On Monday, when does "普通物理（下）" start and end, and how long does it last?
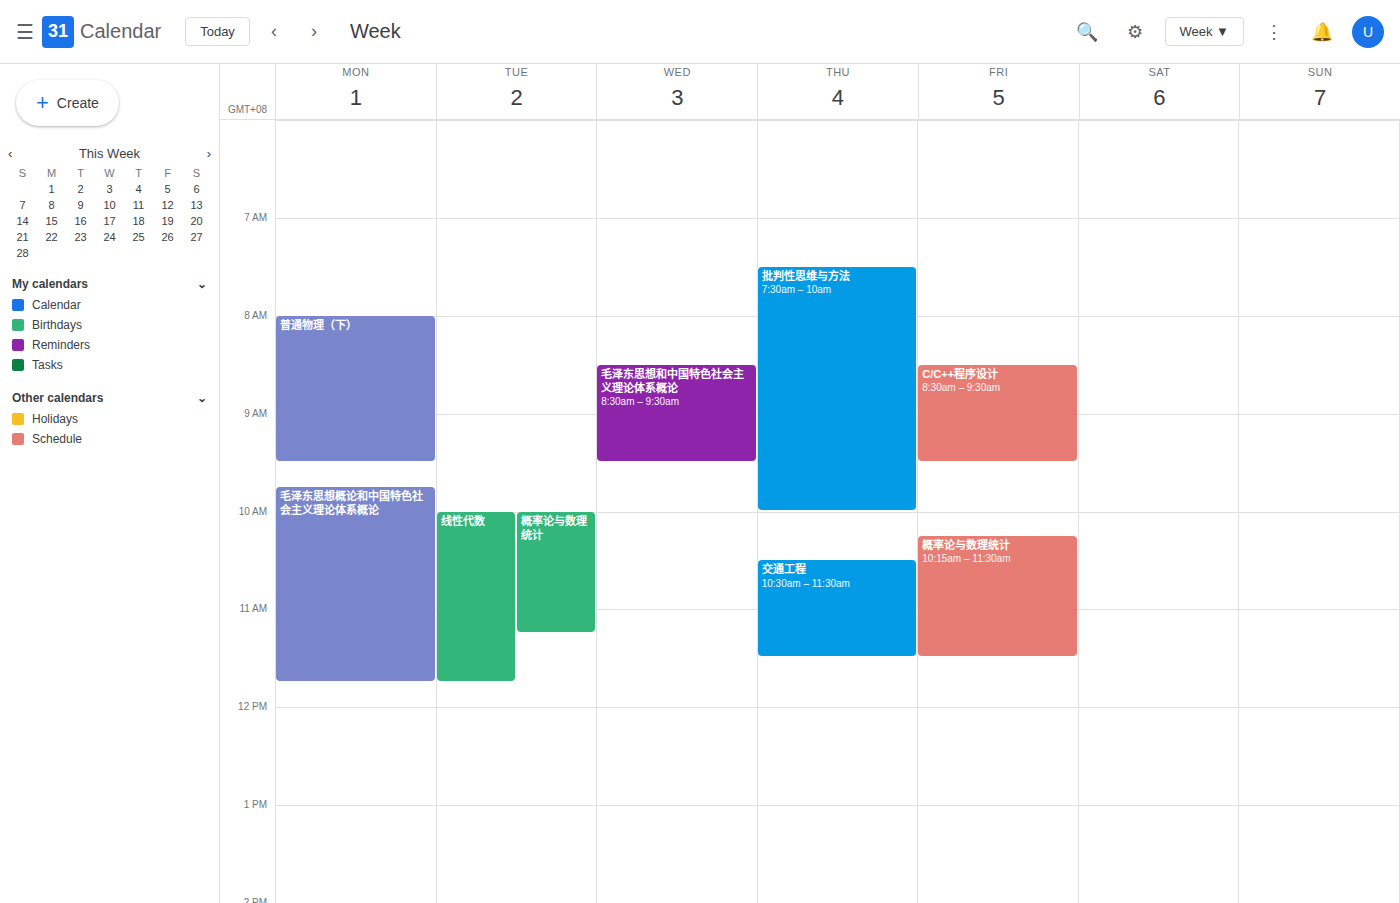
8:00 AM to 9:30 AM, 1 hour 30 minutes